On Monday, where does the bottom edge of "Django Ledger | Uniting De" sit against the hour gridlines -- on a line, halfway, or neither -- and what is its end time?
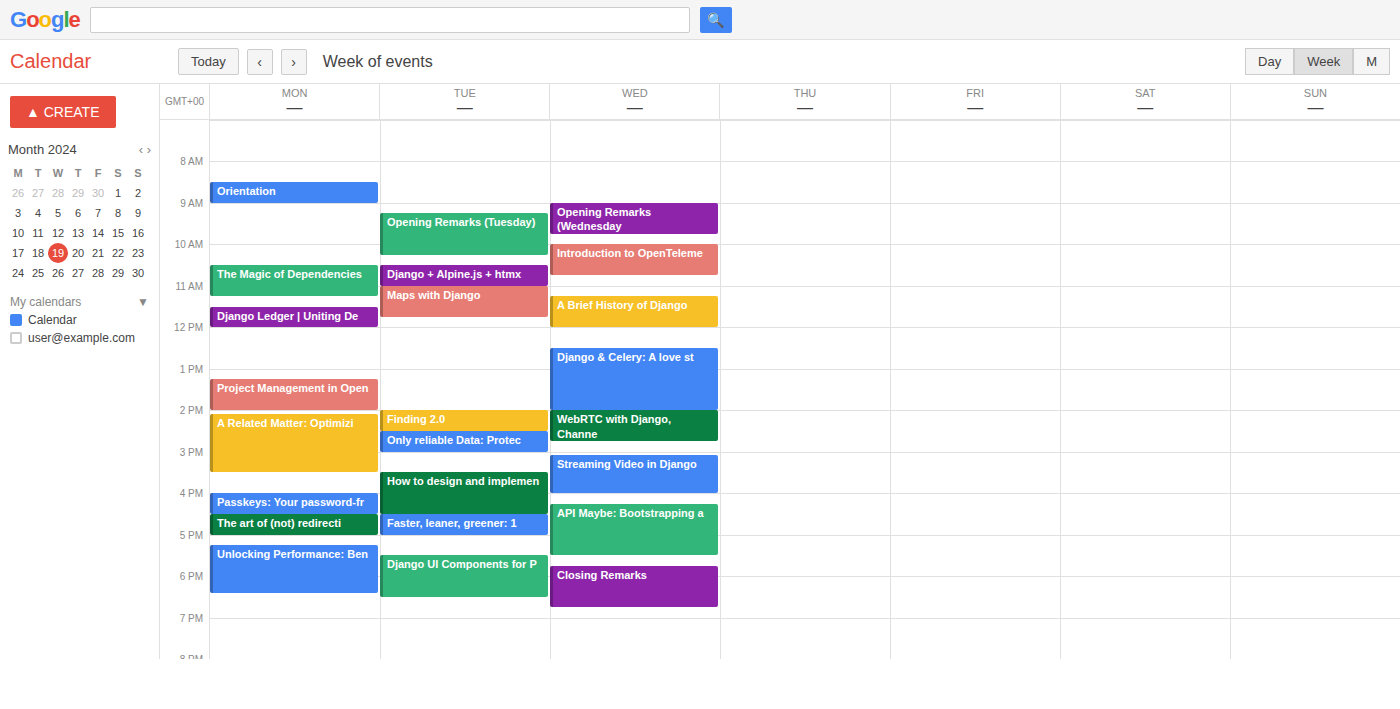
12:00 PM -- exactly on the 12 PM line.